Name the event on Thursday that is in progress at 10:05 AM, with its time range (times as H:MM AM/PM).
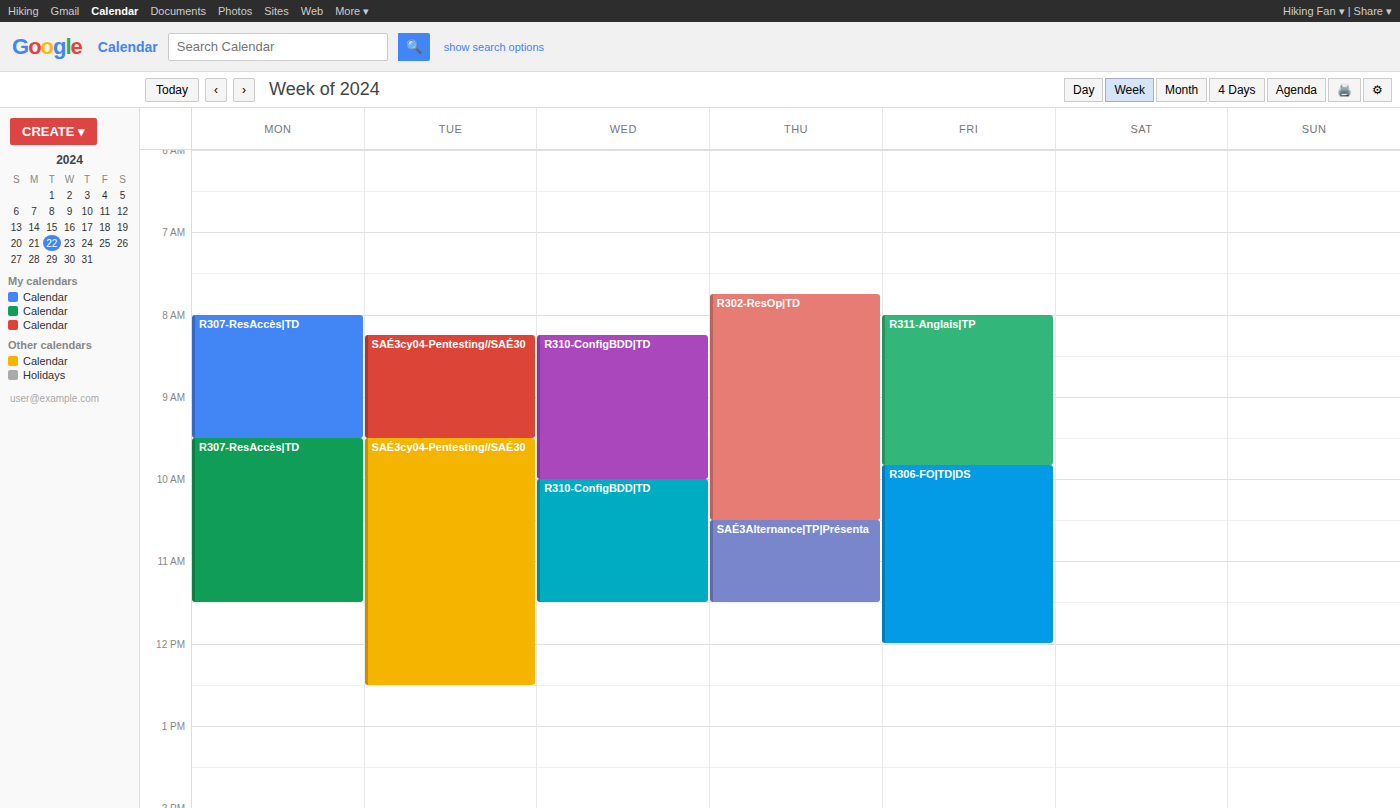
"R302-ResOp|TD", 7:45 AM to 10:30 AM